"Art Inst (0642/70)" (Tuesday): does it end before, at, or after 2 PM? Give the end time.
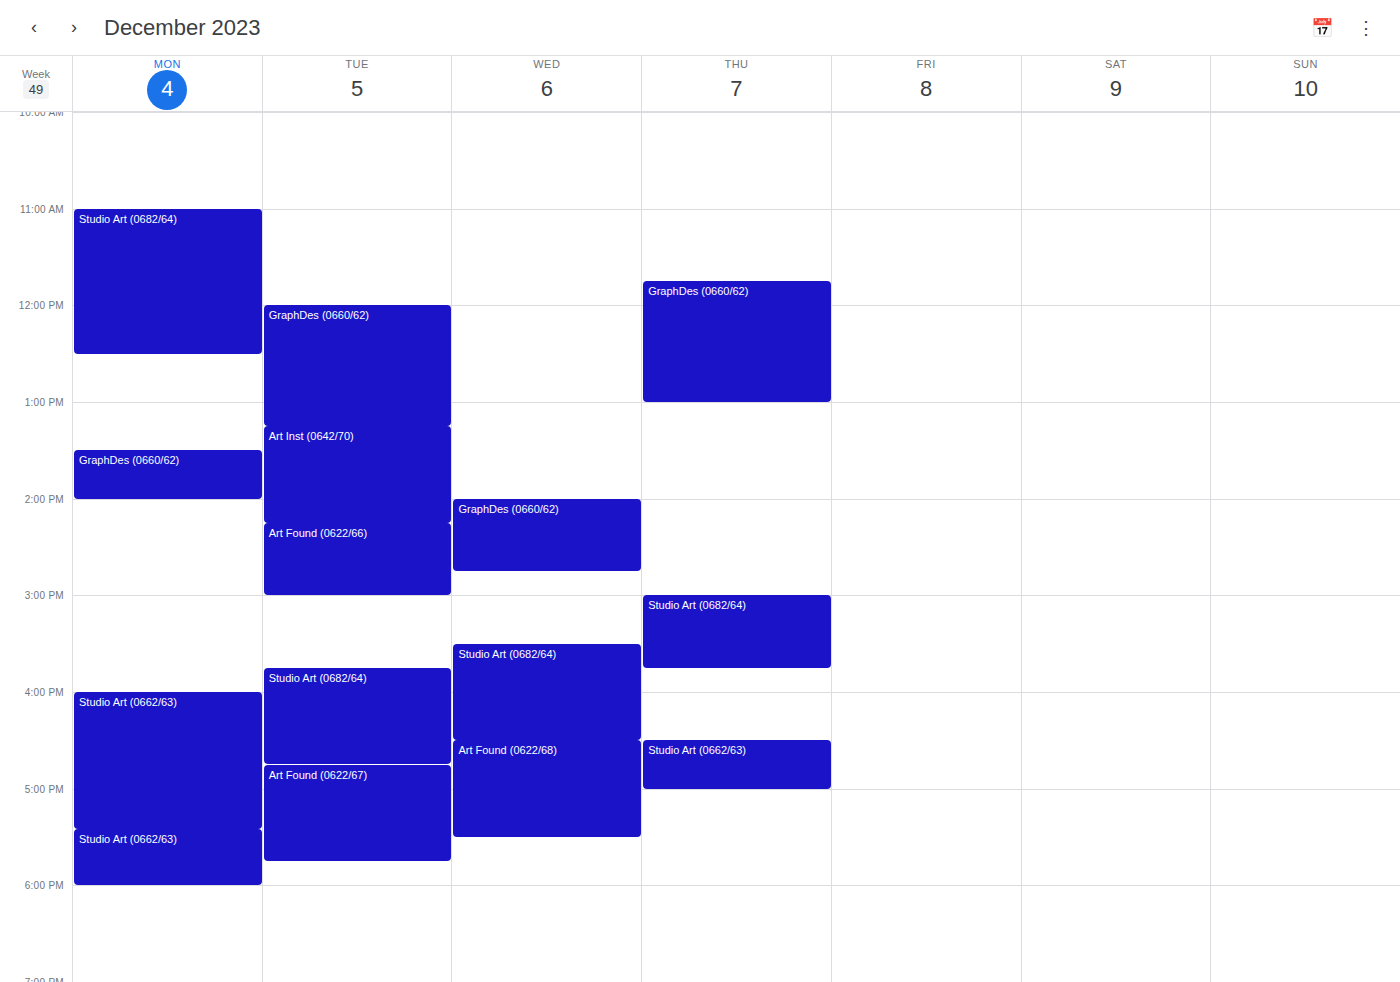
2:15 PM -- after 2 PM, 15 minutes below the 2 PM line.